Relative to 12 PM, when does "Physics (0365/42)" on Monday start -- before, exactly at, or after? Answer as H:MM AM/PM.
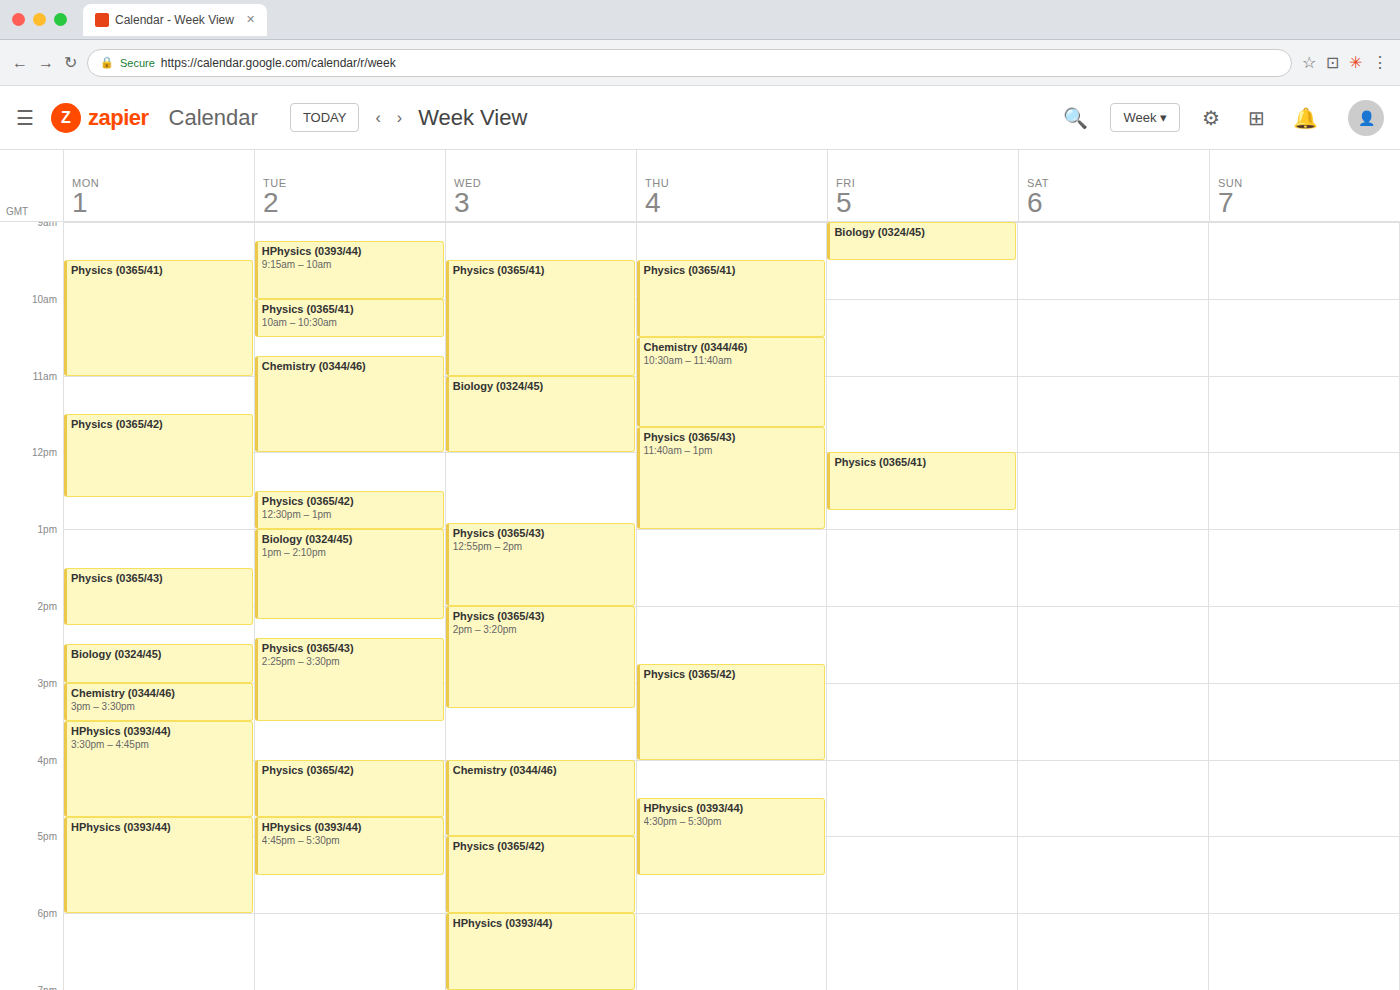
11:30 AM -- before 12 PM, 30 minutes above the 12 PM line.